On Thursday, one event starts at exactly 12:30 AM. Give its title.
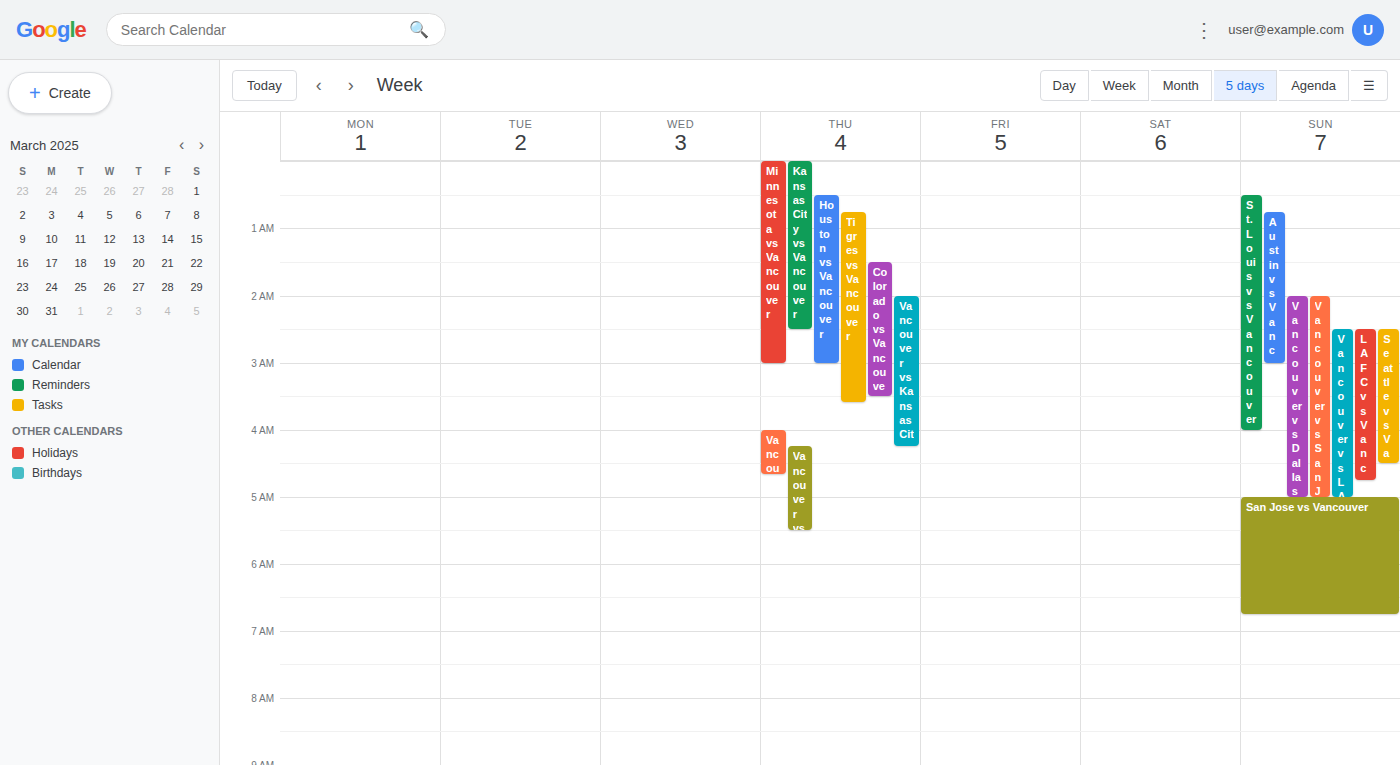
"Houston vs Vancouver"